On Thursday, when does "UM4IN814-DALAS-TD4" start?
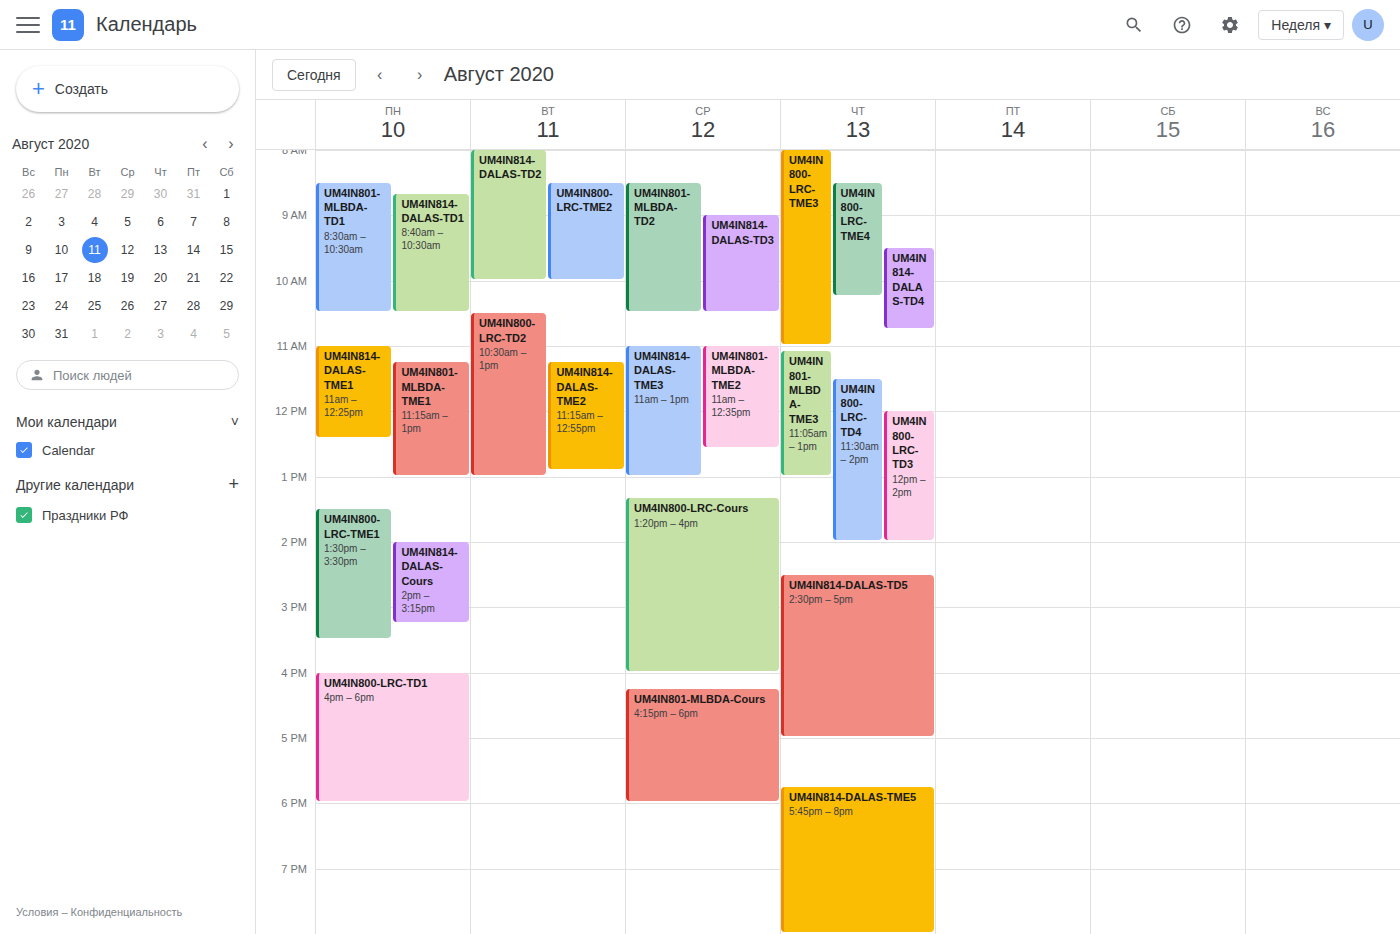
9:30 AM